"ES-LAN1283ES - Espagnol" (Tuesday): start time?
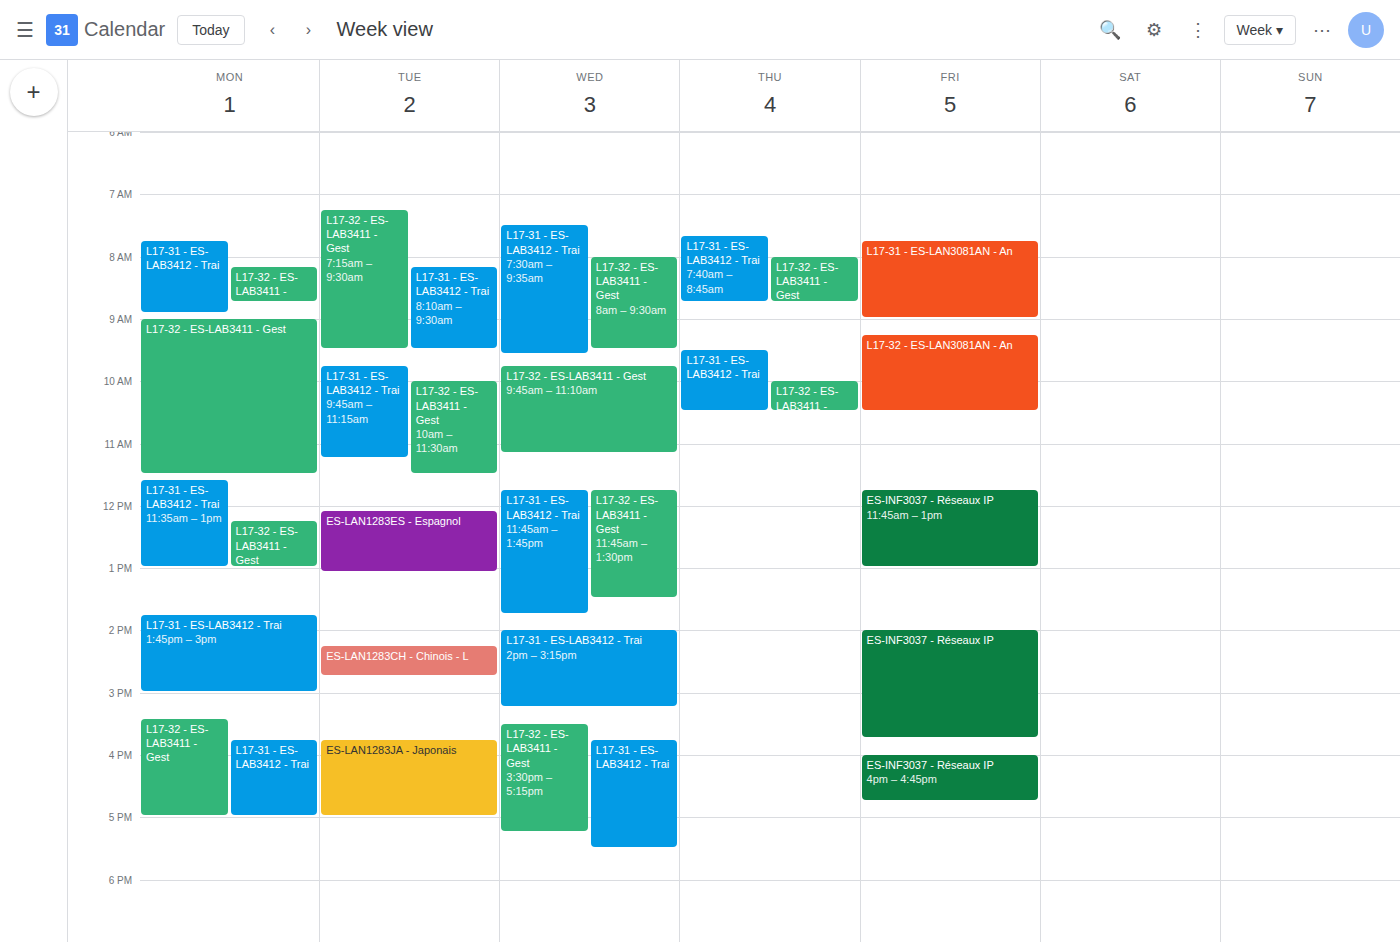
12:05 PM